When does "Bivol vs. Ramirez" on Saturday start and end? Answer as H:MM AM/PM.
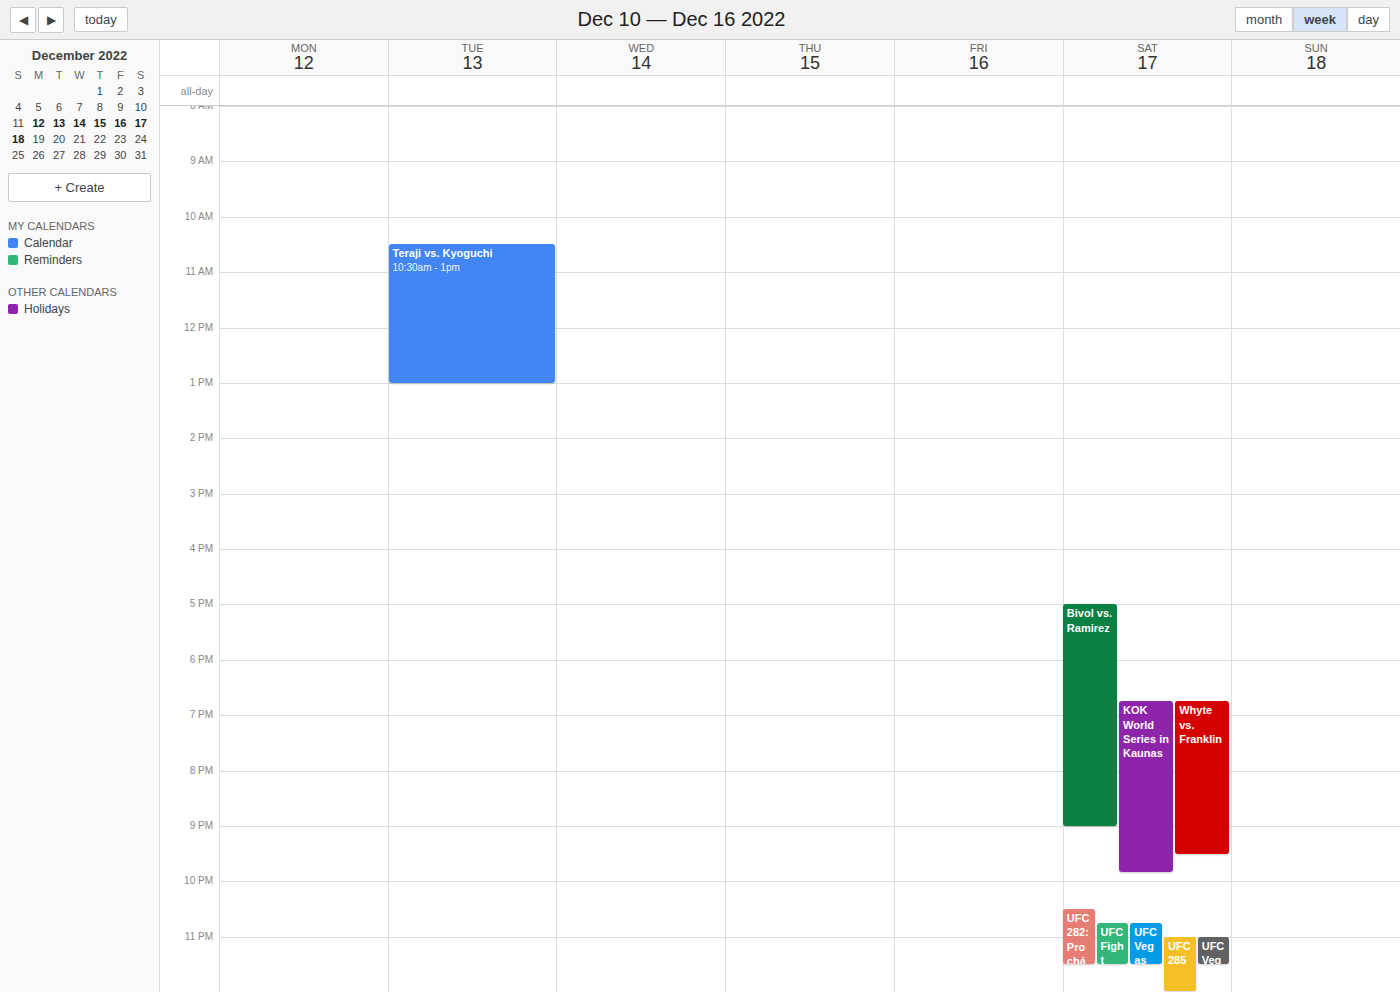
5:00 PM to 9:00 PM